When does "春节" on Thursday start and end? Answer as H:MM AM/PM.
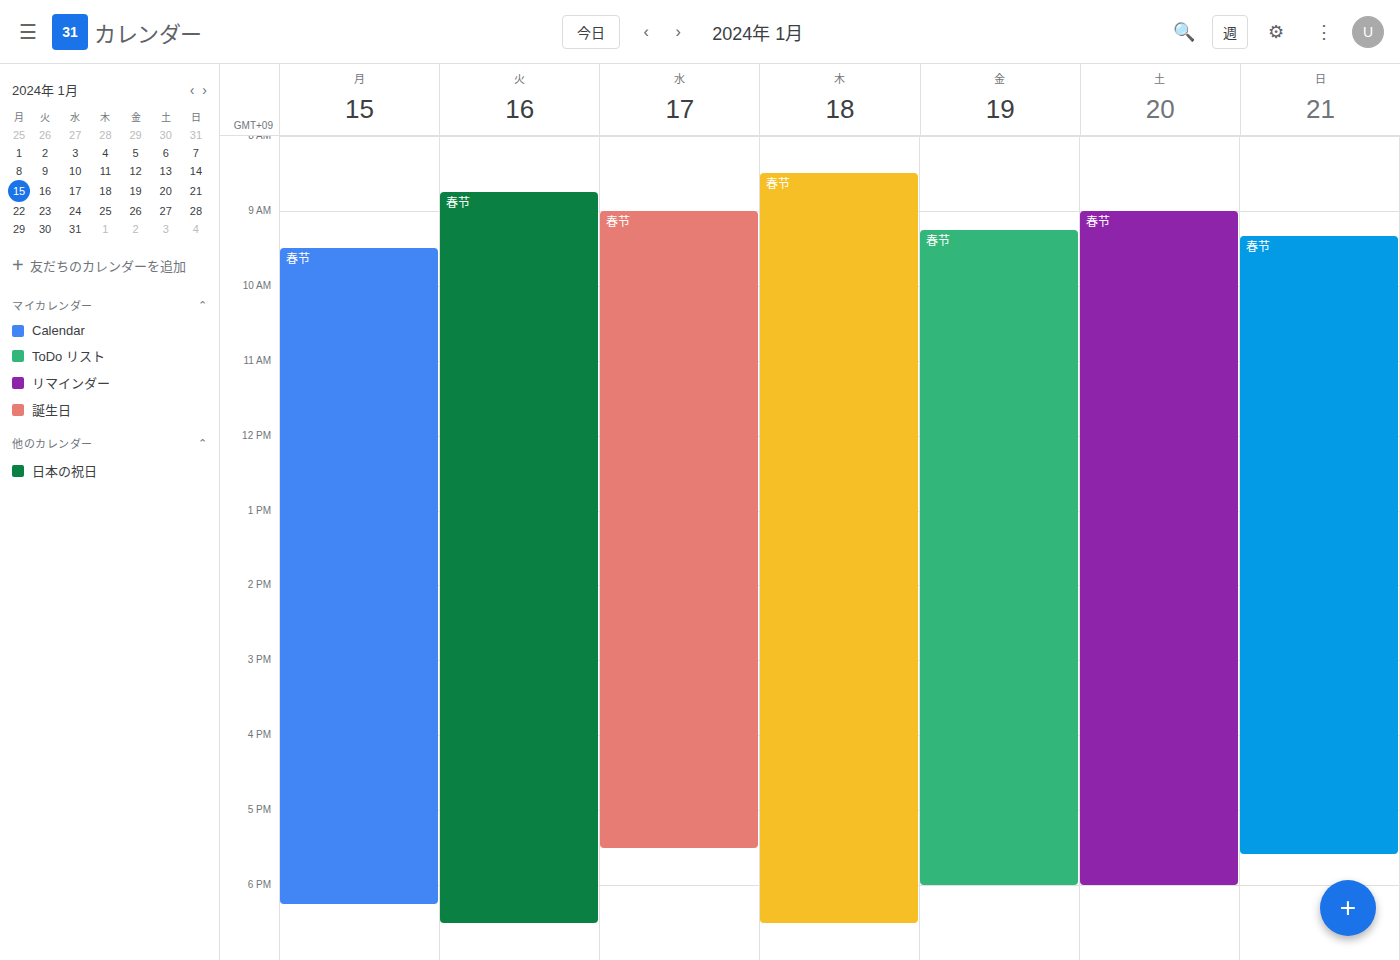
8:30 AM to 6:30 PM